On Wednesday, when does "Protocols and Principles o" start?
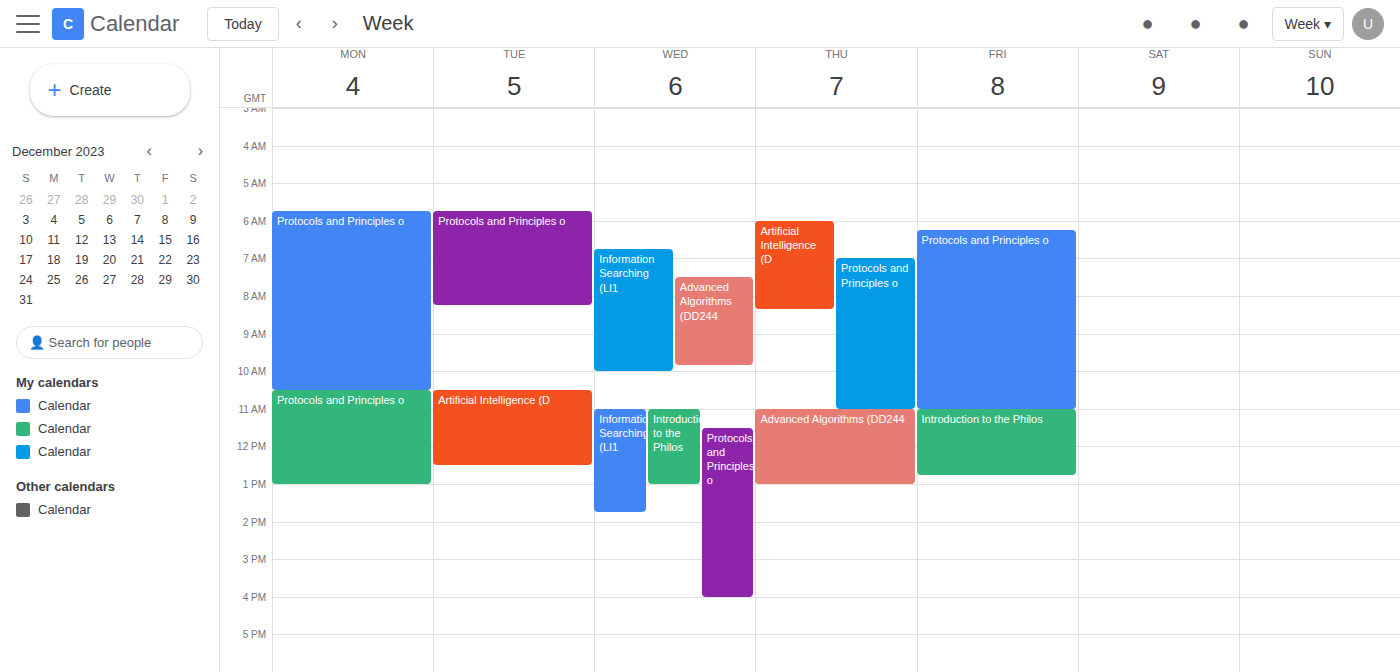
11:30 AM